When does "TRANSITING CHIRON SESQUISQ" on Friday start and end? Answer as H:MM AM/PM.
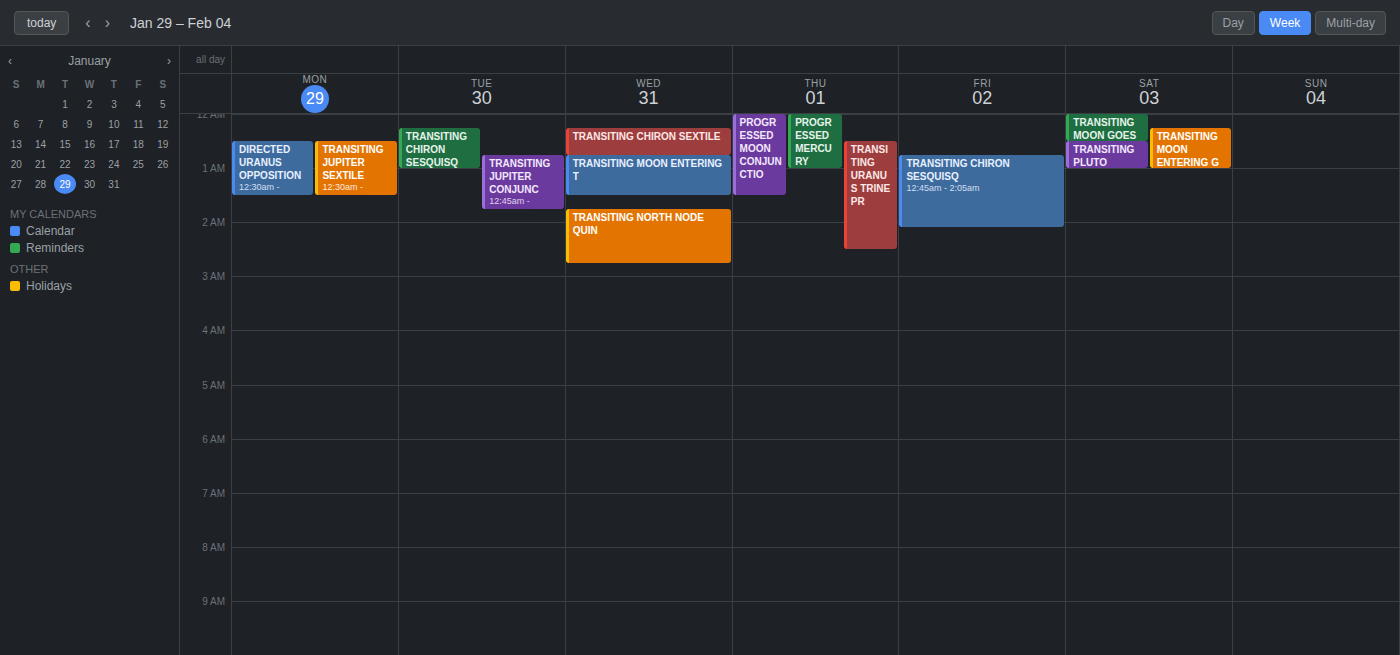
12:45 AM to 2:05 AM